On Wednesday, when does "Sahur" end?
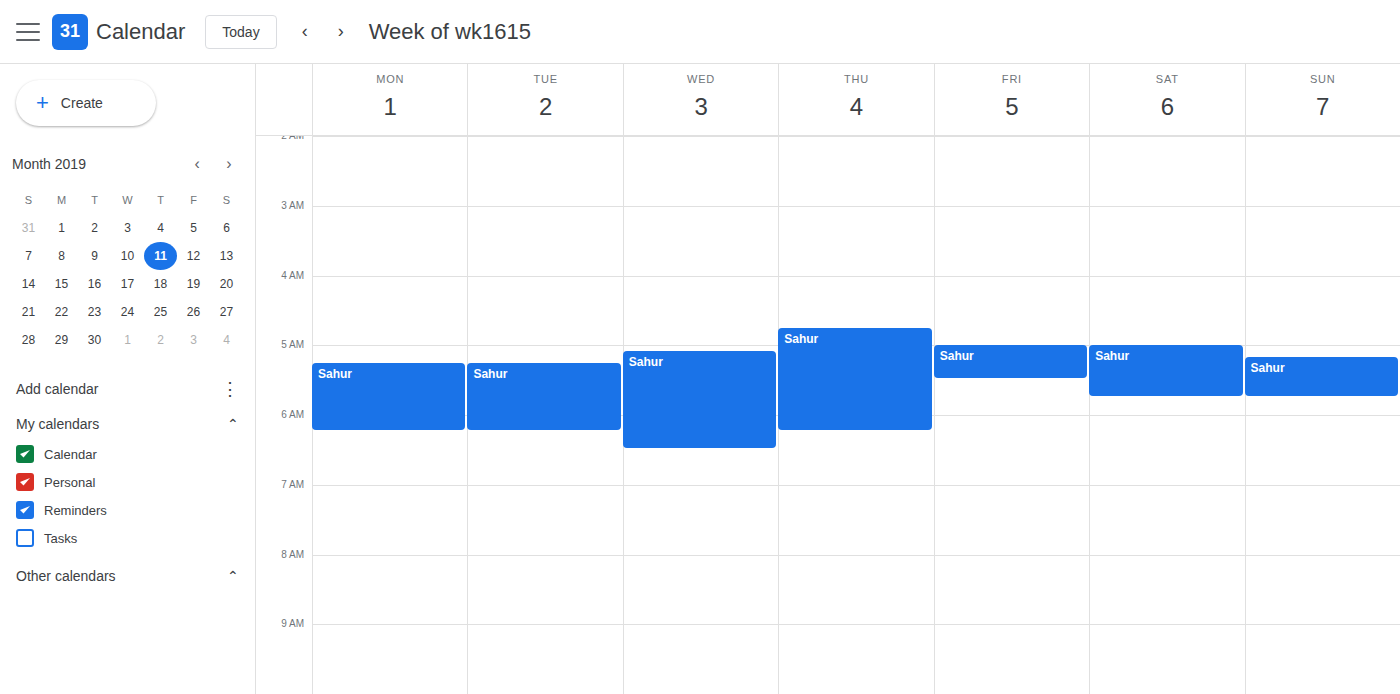
6:30 AM